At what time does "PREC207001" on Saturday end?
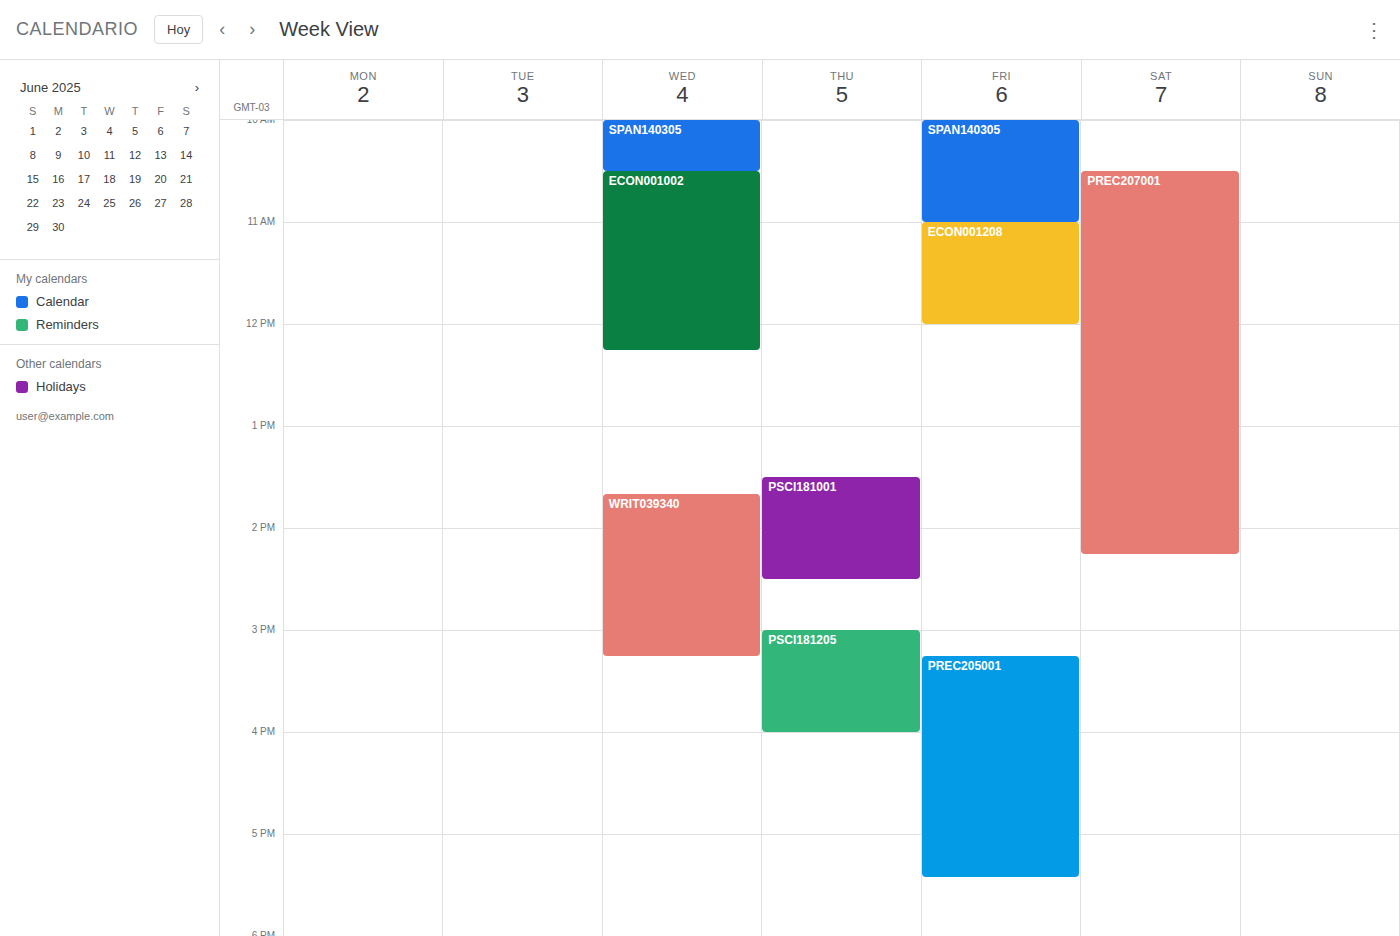
2:15 PM